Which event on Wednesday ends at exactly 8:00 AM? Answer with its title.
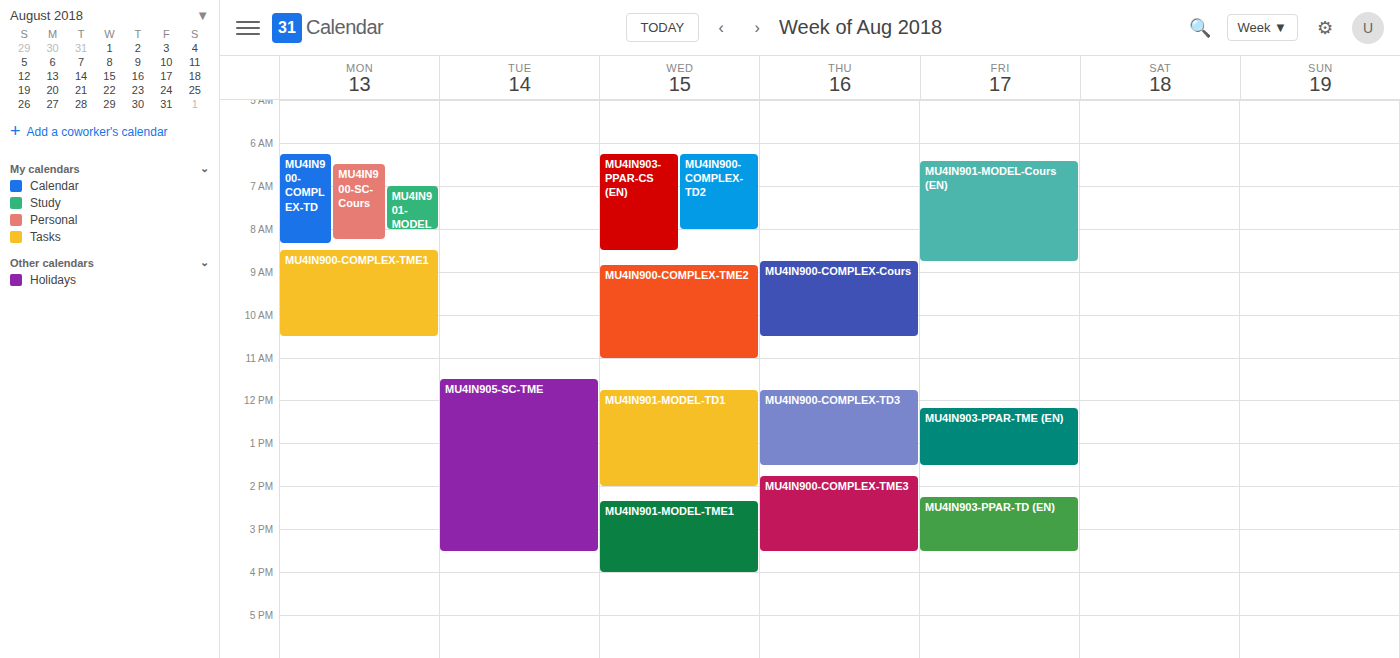
"MU4IN900-COMPLEX-TD2"